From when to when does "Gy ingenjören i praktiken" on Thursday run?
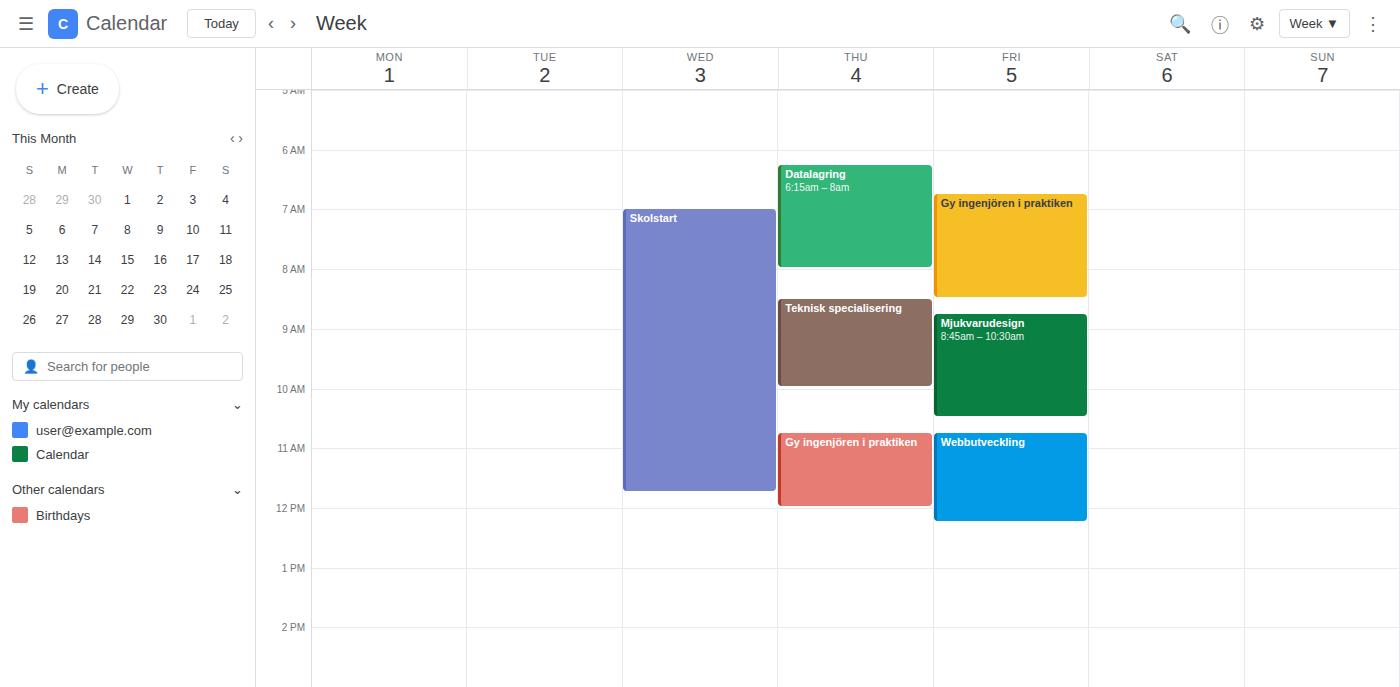
10:45 AM to 12:00 PM